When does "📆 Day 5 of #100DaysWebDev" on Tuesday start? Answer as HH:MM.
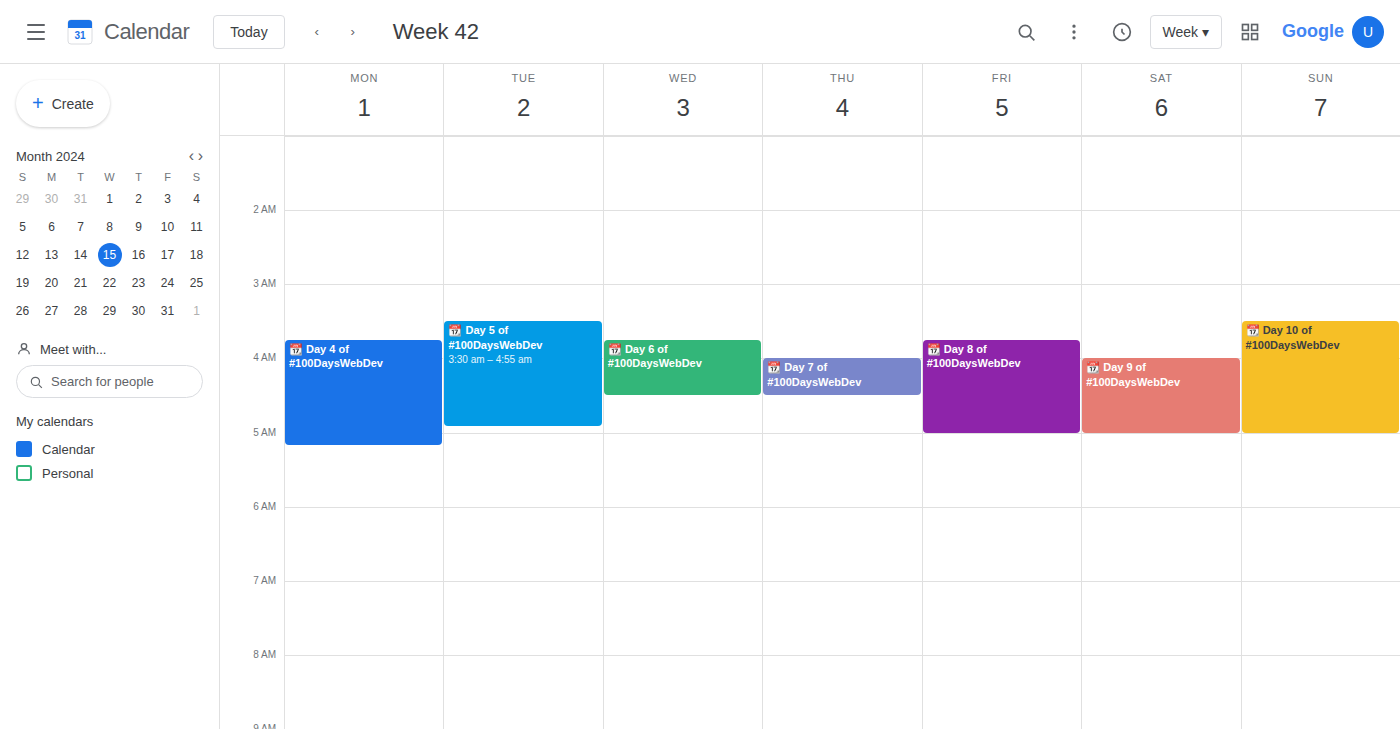
03:30